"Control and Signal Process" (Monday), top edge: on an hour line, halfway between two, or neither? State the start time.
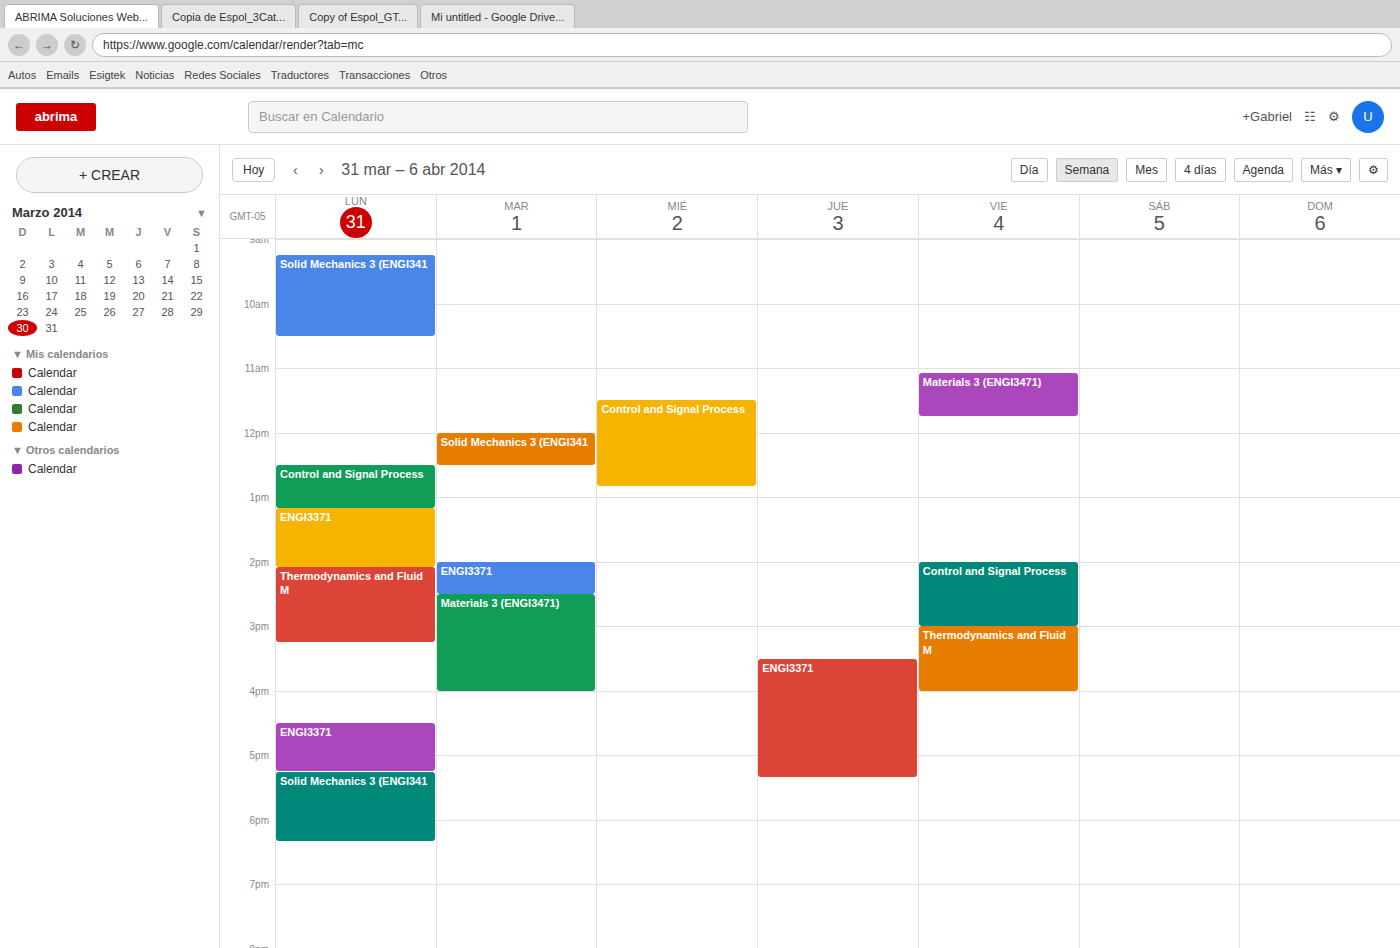
12:30 PM -- halfway between the 12 PM and 1 PM lines.